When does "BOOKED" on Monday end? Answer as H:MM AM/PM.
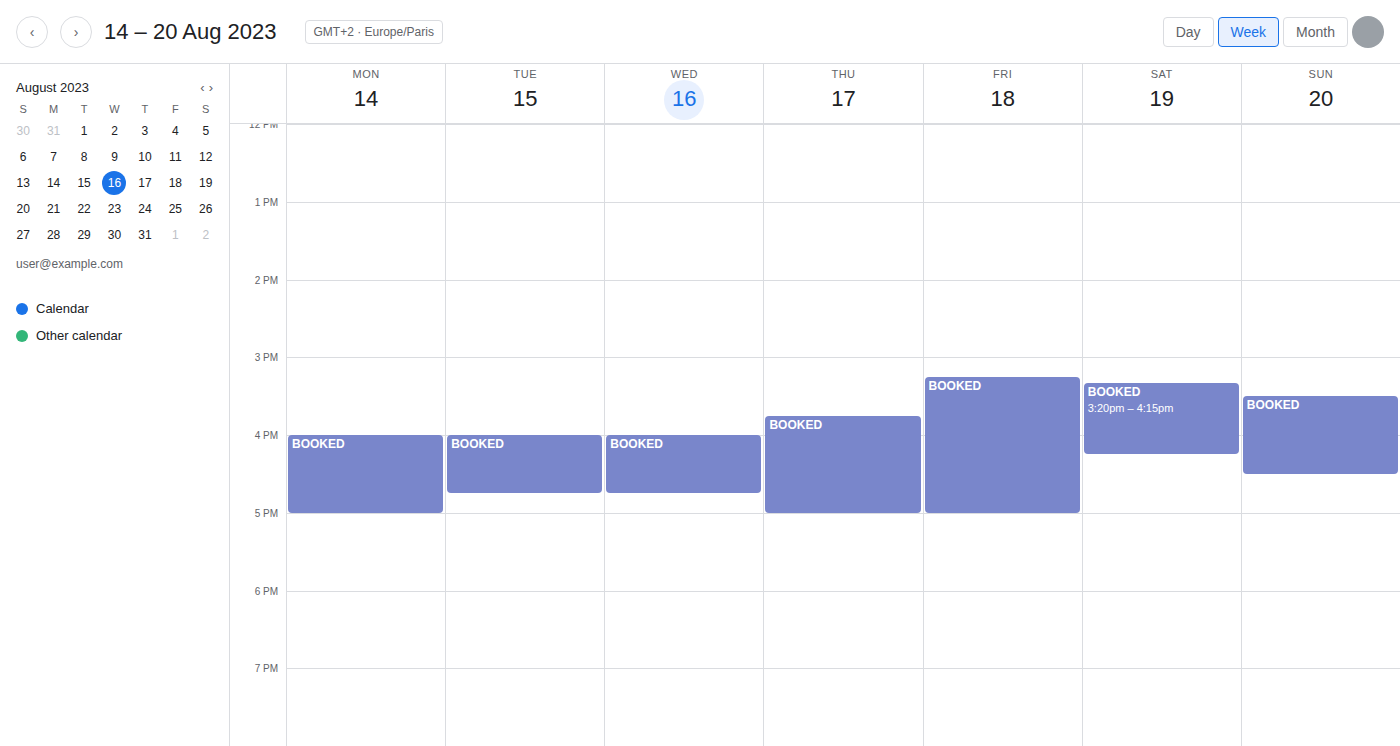
5:00 PM